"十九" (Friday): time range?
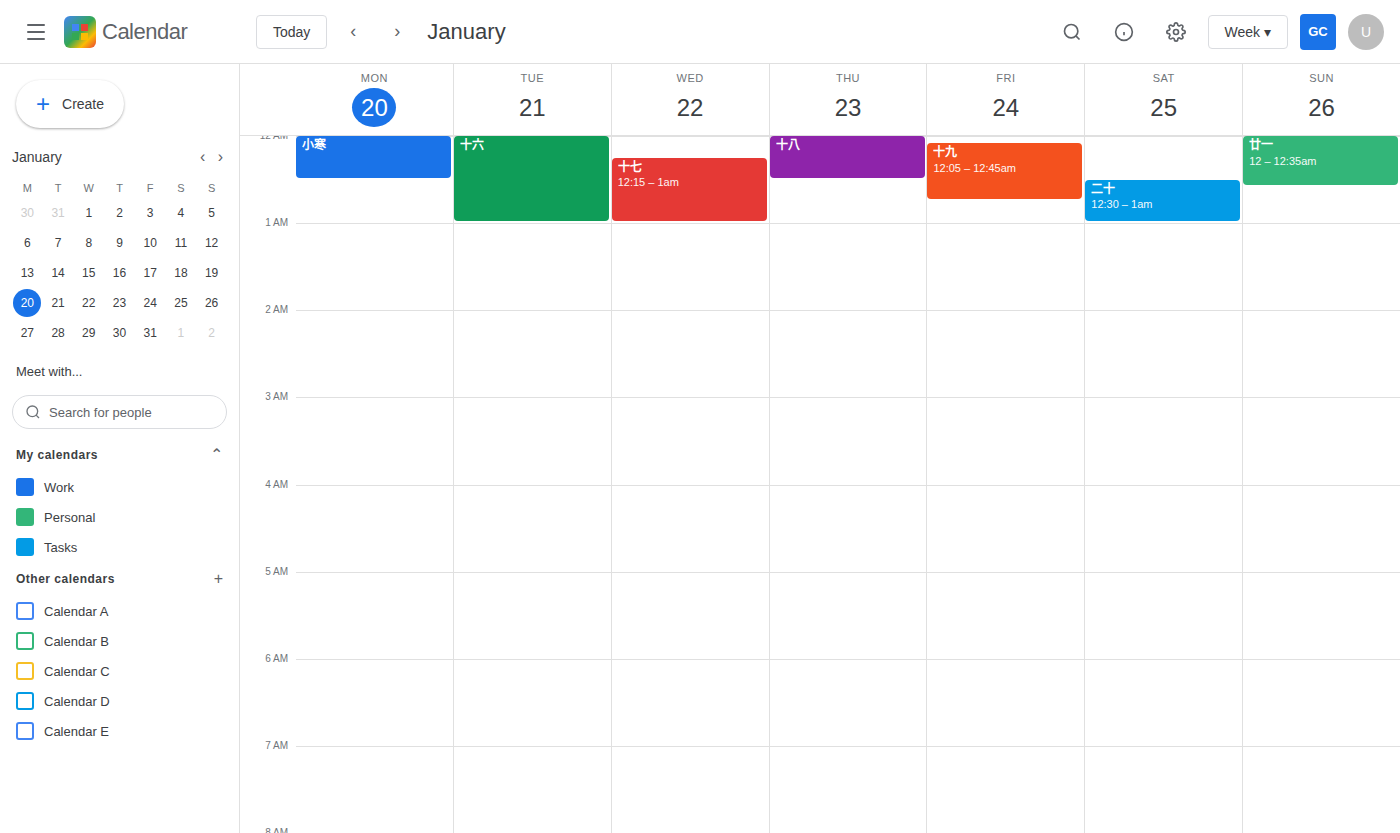
12:05 AM to 12:45 AM